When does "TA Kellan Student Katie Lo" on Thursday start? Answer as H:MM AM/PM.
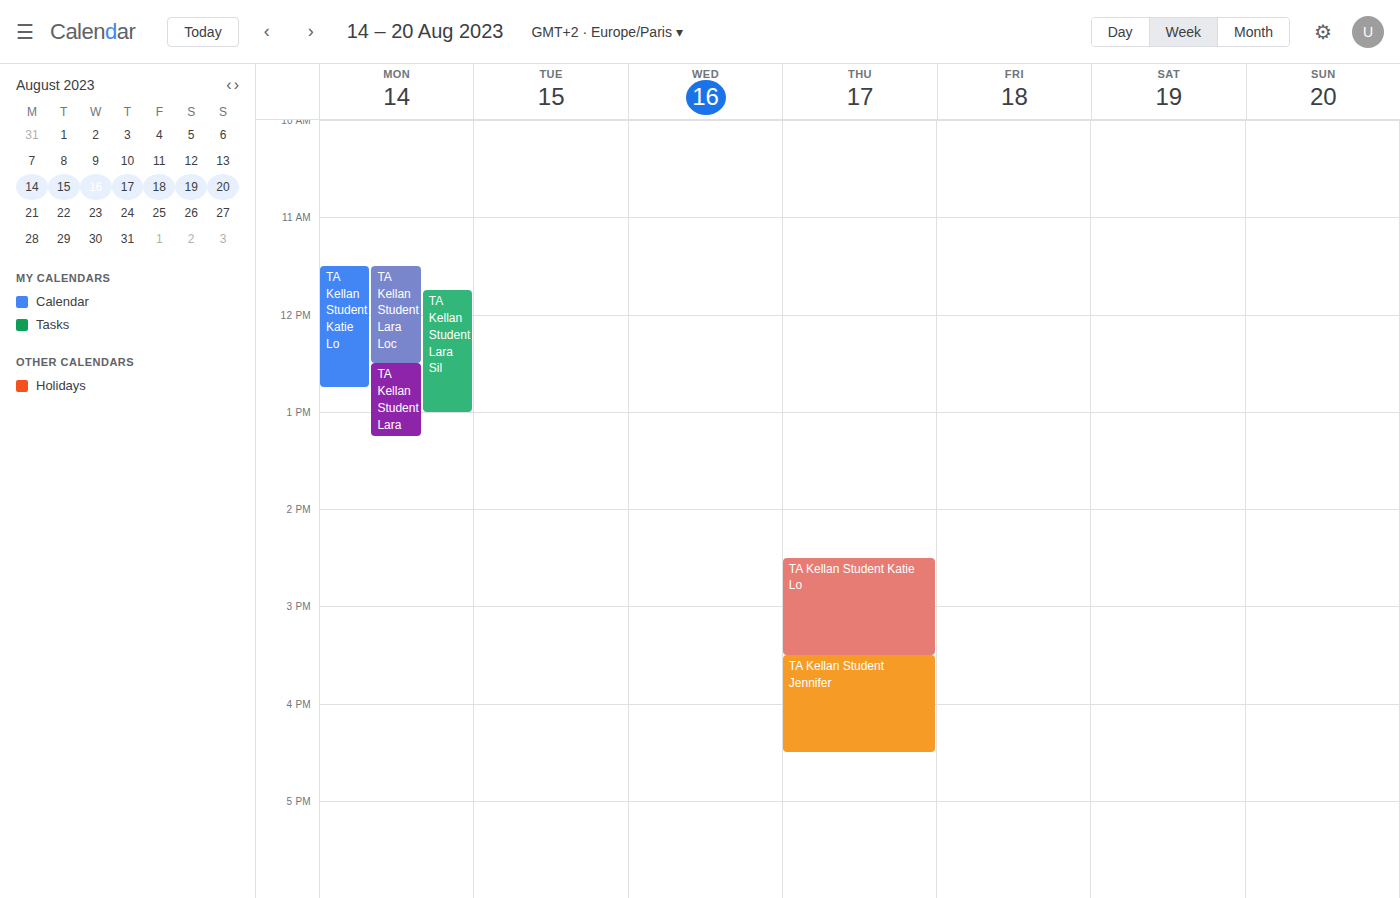
2:30 PM